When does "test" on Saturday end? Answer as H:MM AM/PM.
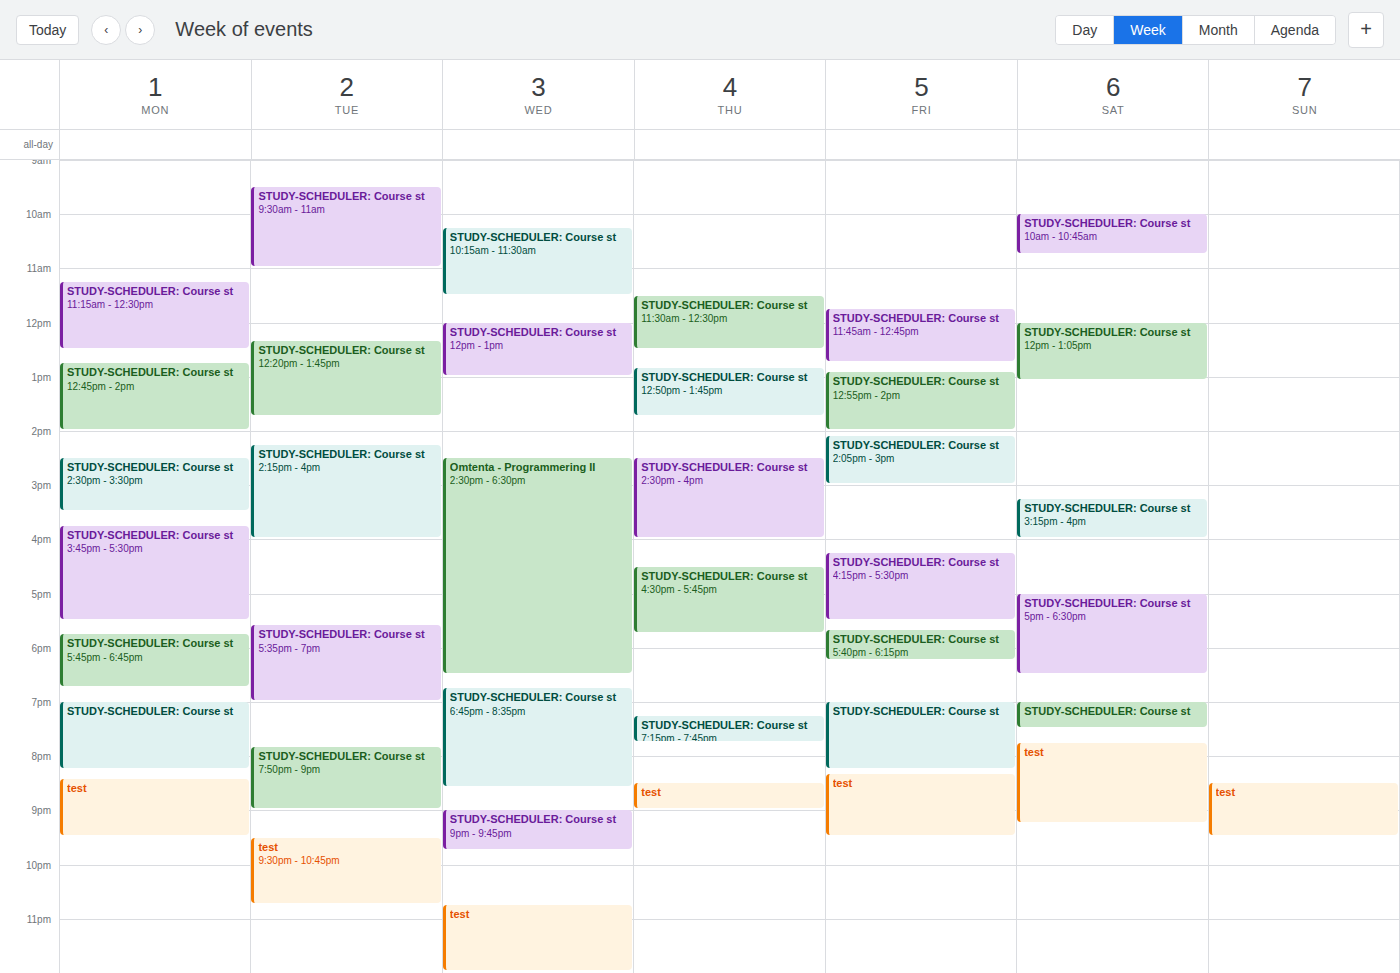
9:15 PM